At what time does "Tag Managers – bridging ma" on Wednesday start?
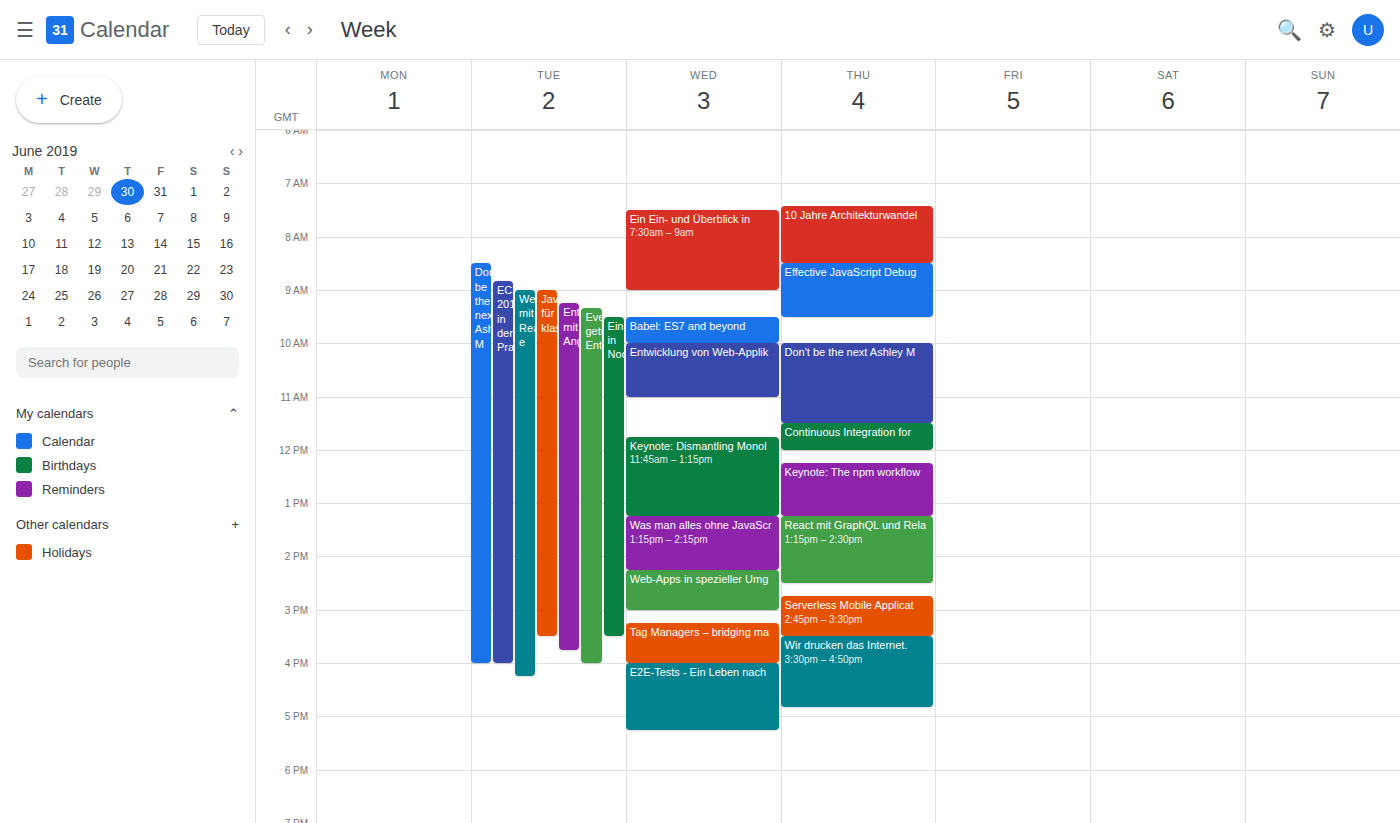
3:15 PM